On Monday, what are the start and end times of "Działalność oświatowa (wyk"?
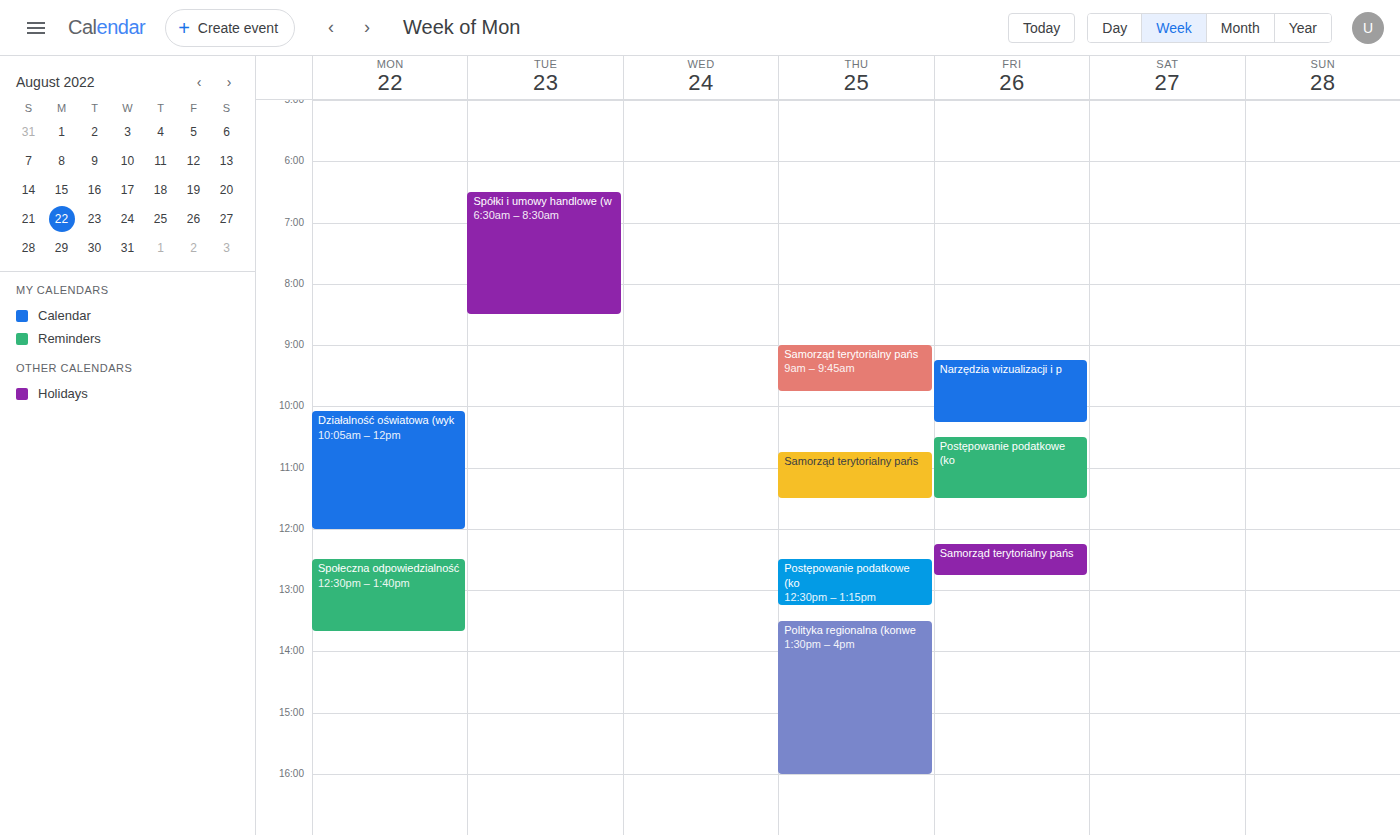
10:05 to 12:00